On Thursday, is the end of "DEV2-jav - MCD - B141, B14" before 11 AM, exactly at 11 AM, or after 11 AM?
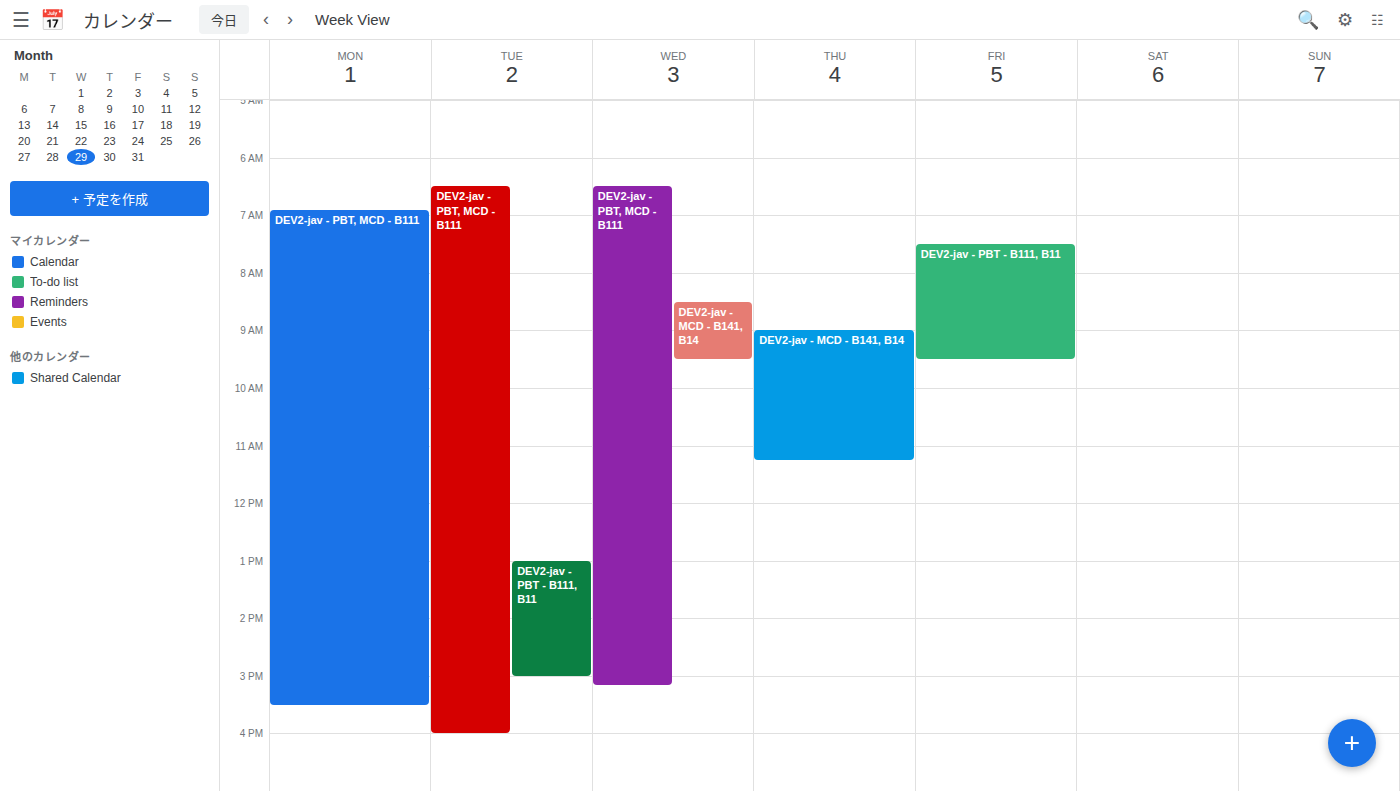
11:15 AM -- after 11 AM, 15 minutes below the 11 AM line.